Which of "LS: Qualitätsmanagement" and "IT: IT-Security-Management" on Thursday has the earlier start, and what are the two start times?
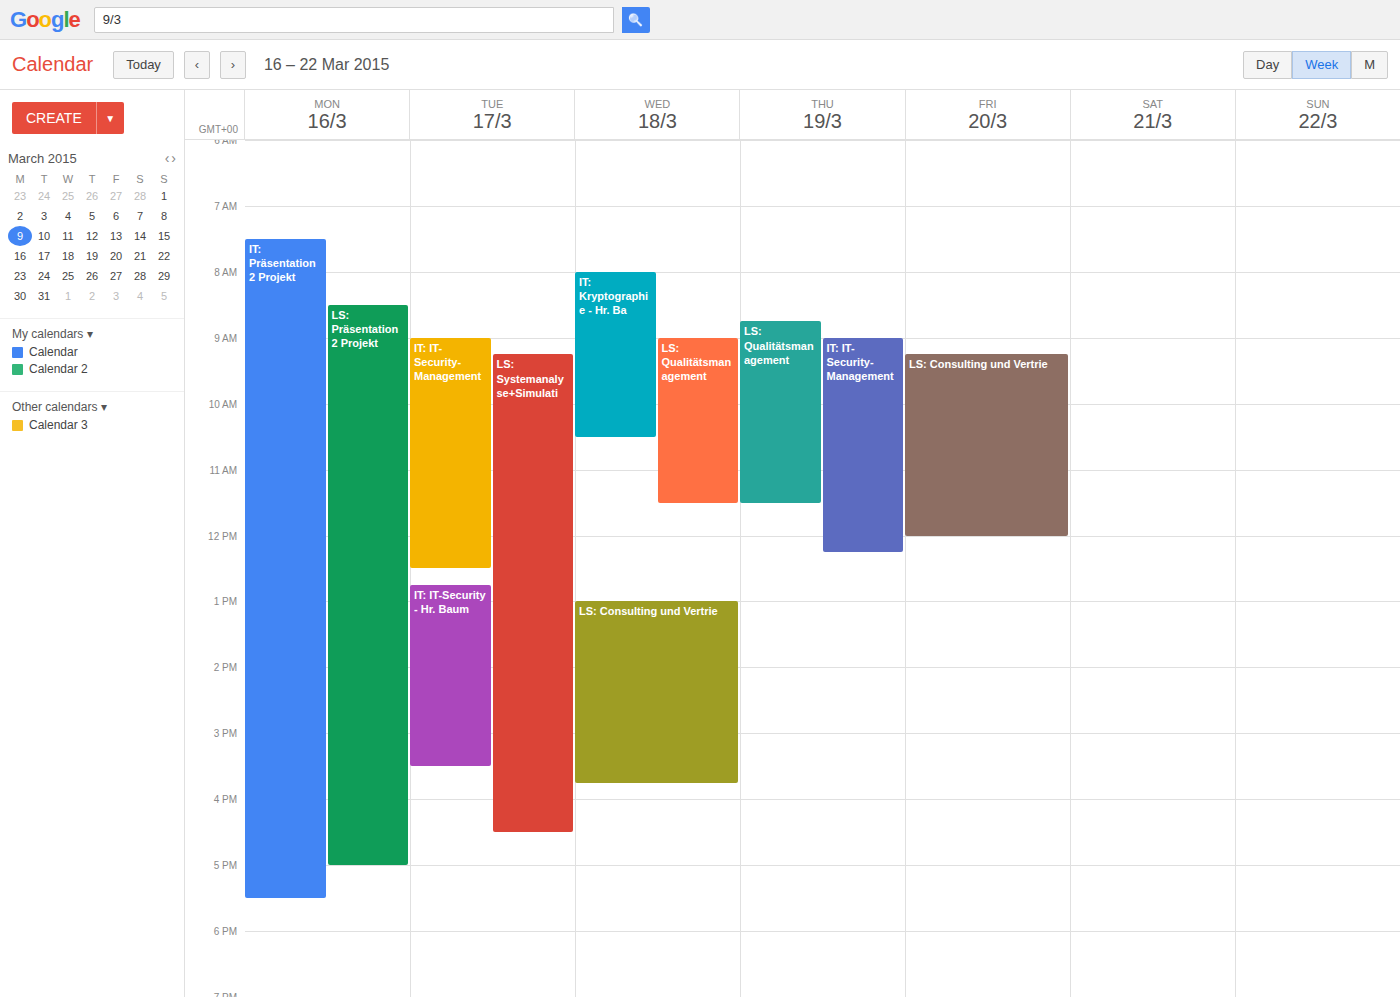
"LS: Qualitätsmanagement" 8:45 AM; "IT: IT-Security-Management" 9:00 AM.